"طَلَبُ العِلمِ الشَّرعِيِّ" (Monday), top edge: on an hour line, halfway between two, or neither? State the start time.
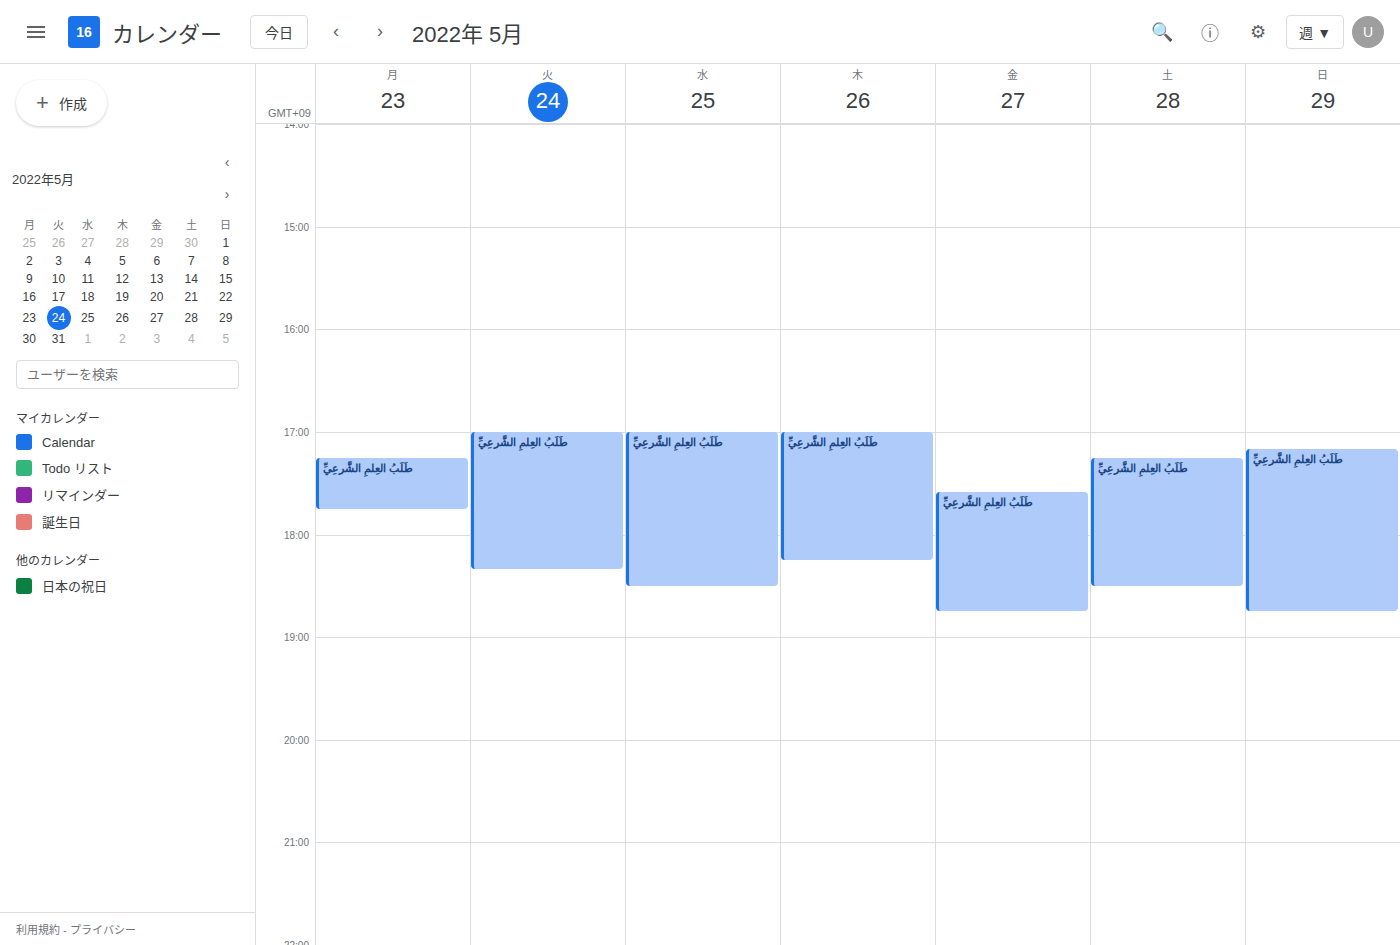
5:15 PM -- neither: a quarter of the way from the 5 PM line to the 6 PM line.